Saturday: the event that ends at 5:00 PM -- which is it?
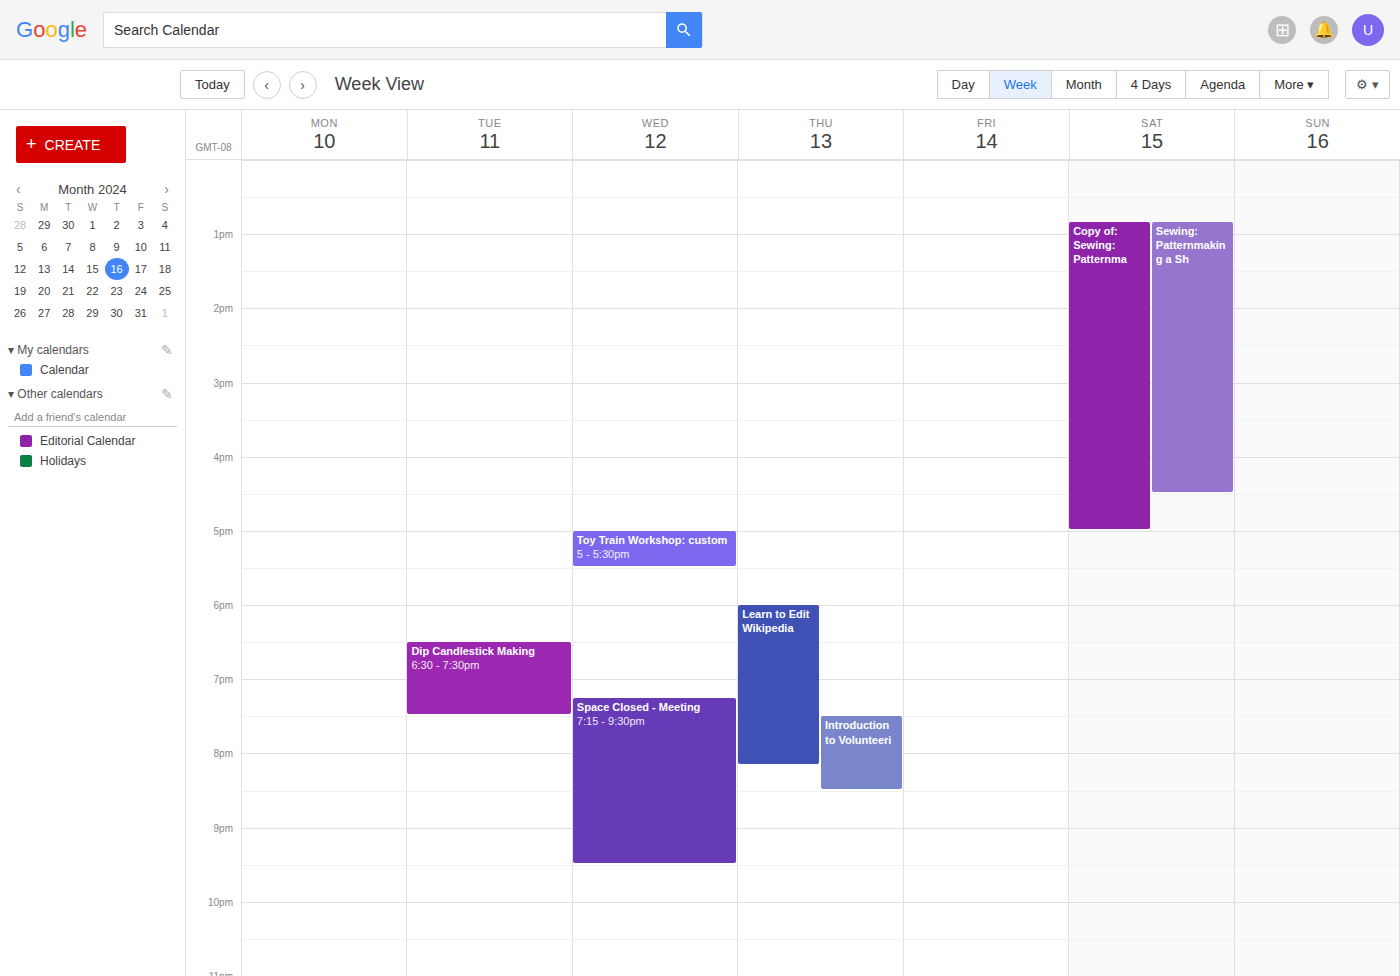
"Copy of: Sewing: Patternma"